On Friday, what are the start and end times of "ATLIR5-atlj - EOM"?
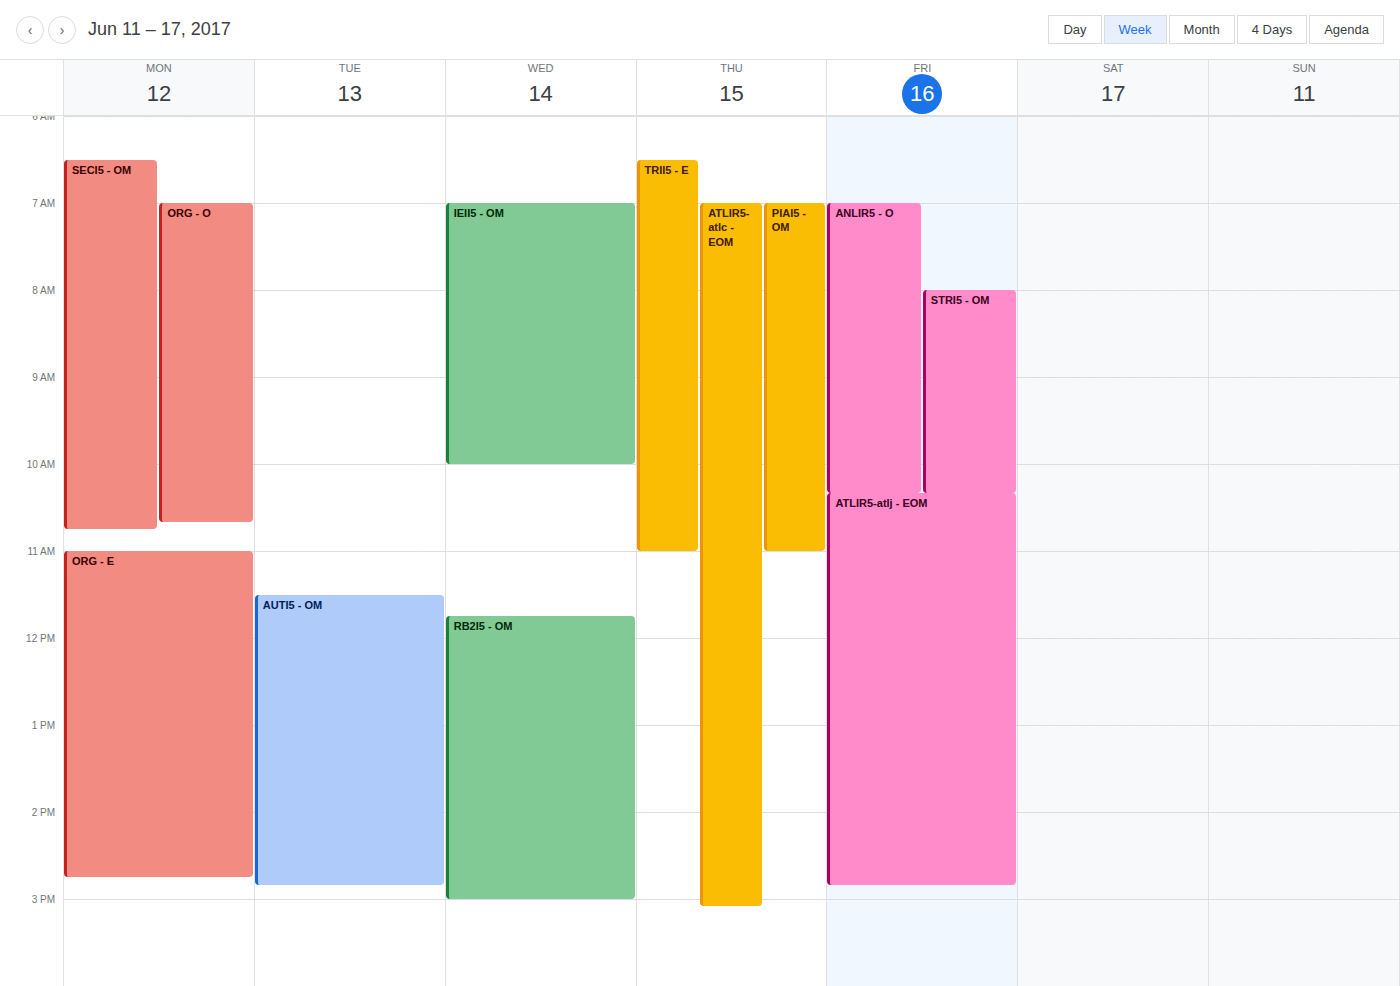
10:20 AM to 2:50 PM